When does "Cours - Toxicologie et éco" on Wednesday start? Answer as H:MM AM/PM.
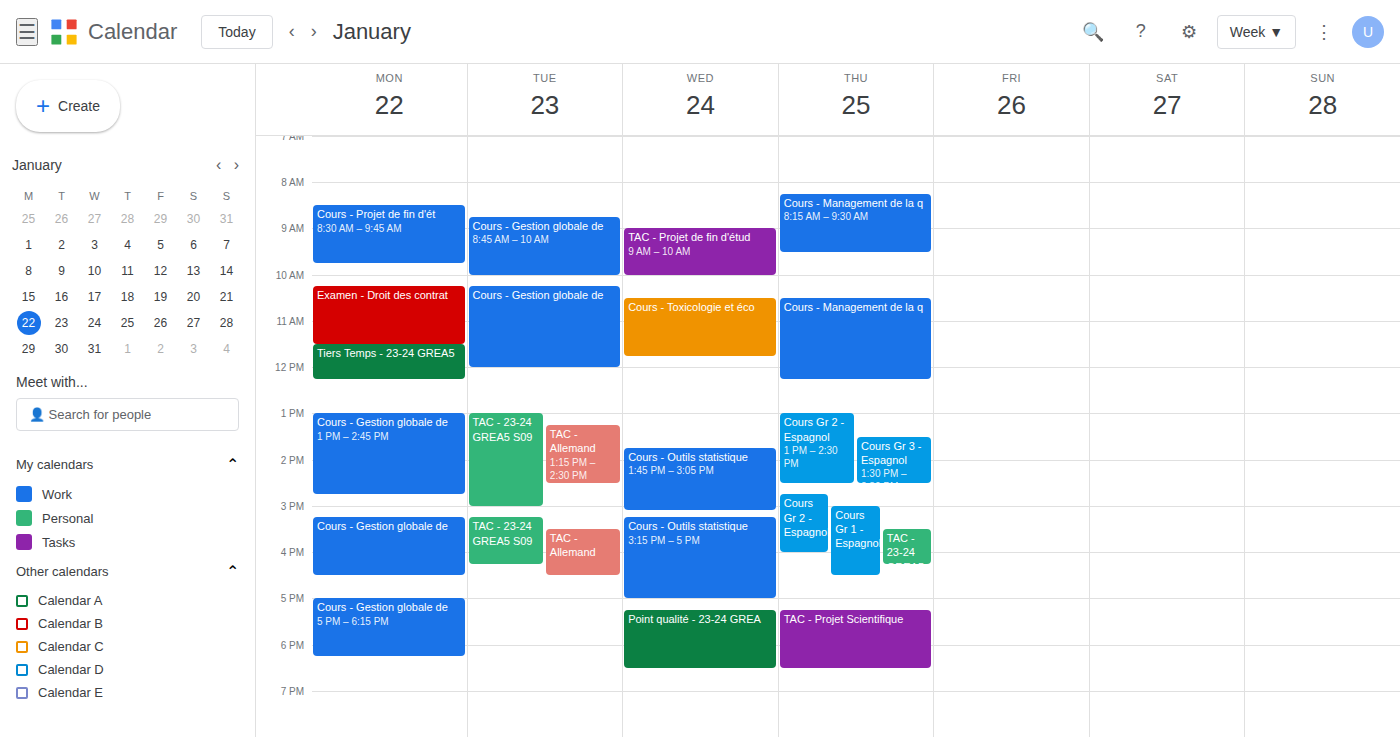
10:30 AM